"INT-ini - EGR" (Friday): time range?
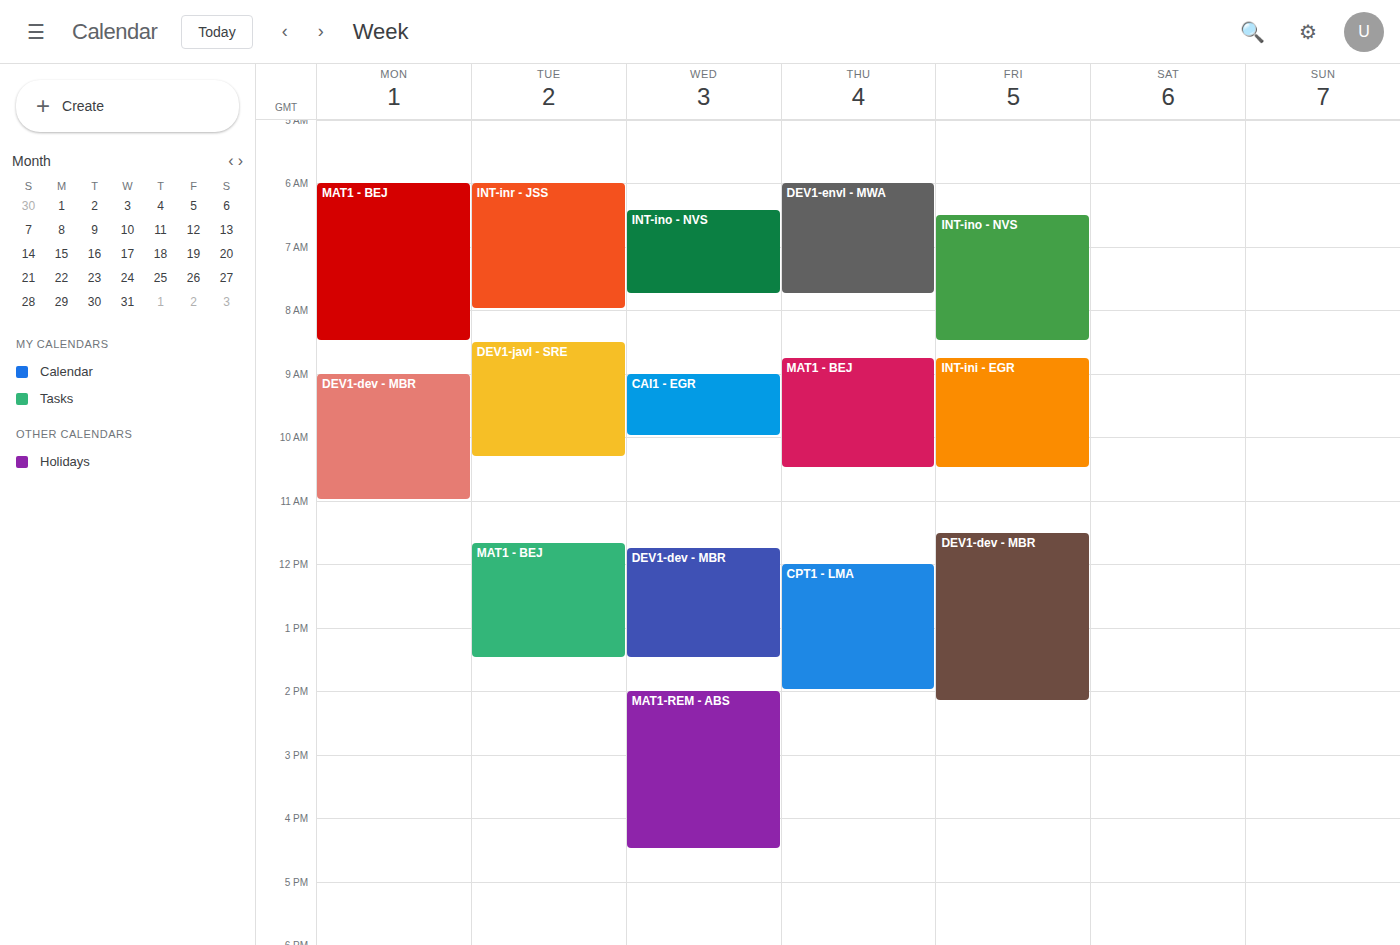
8:45 AM to 10:30 AM